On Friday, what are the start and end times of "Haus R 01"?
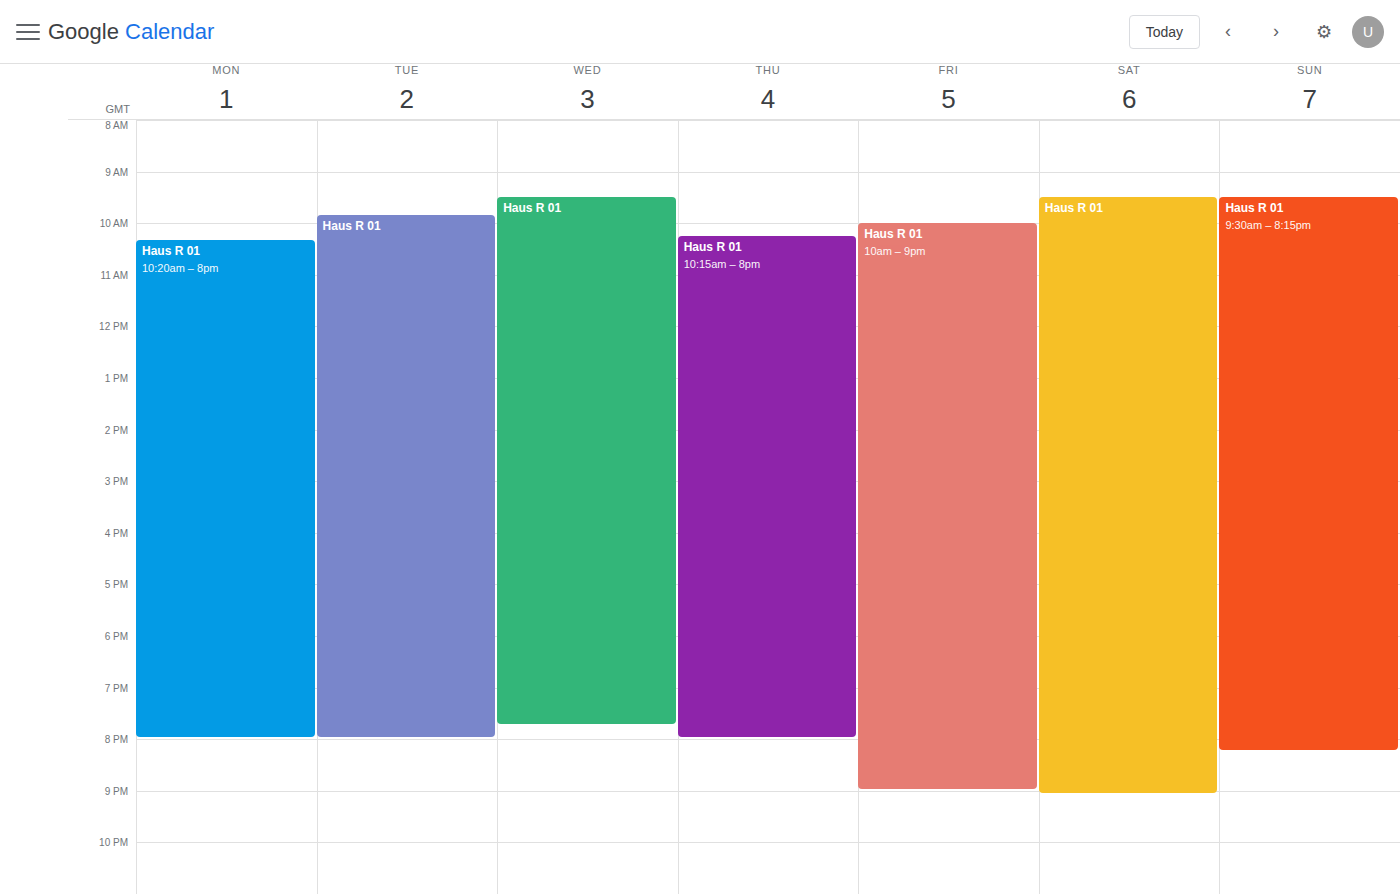
10:00 AM to 9:00 PM